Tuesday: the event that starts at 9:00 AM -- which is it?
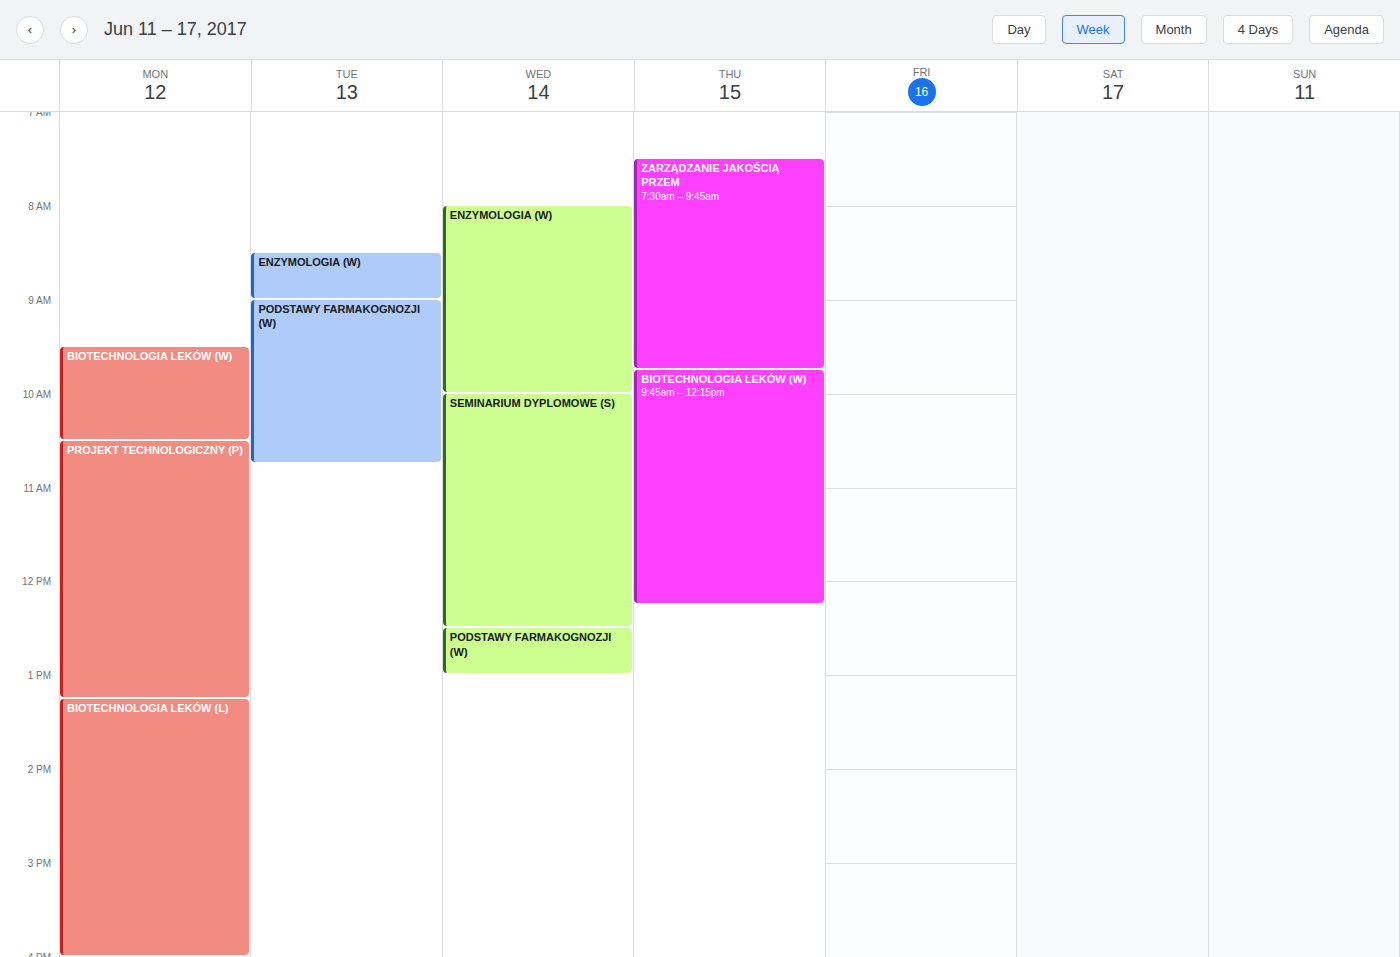
"PODSTAWY FARMAKOGNOZJI (W)"